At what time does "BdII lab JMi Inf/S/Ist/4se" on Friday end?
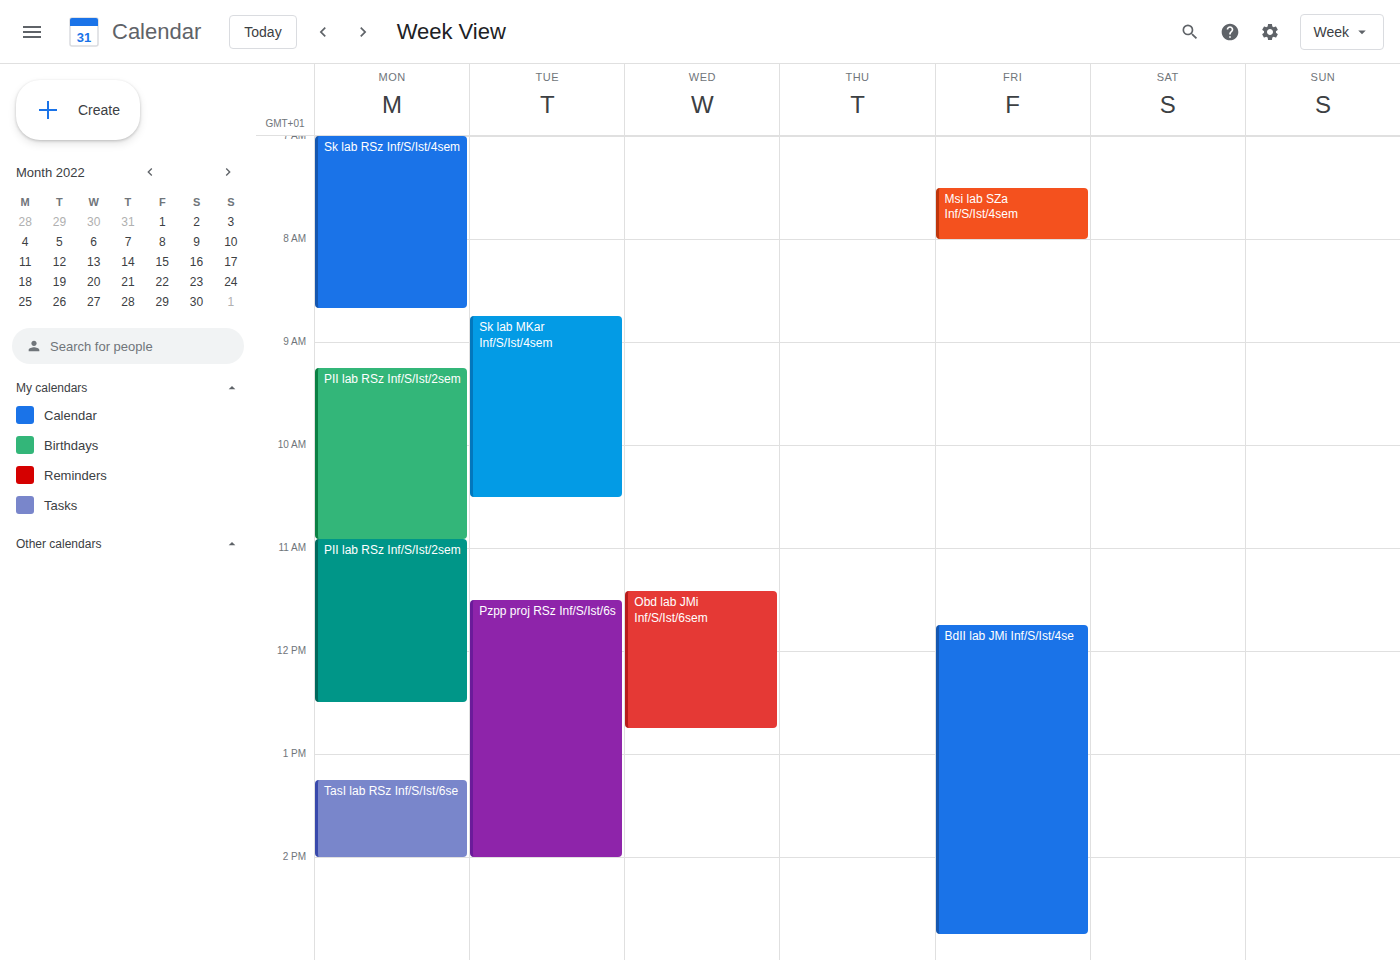
2:45 PM